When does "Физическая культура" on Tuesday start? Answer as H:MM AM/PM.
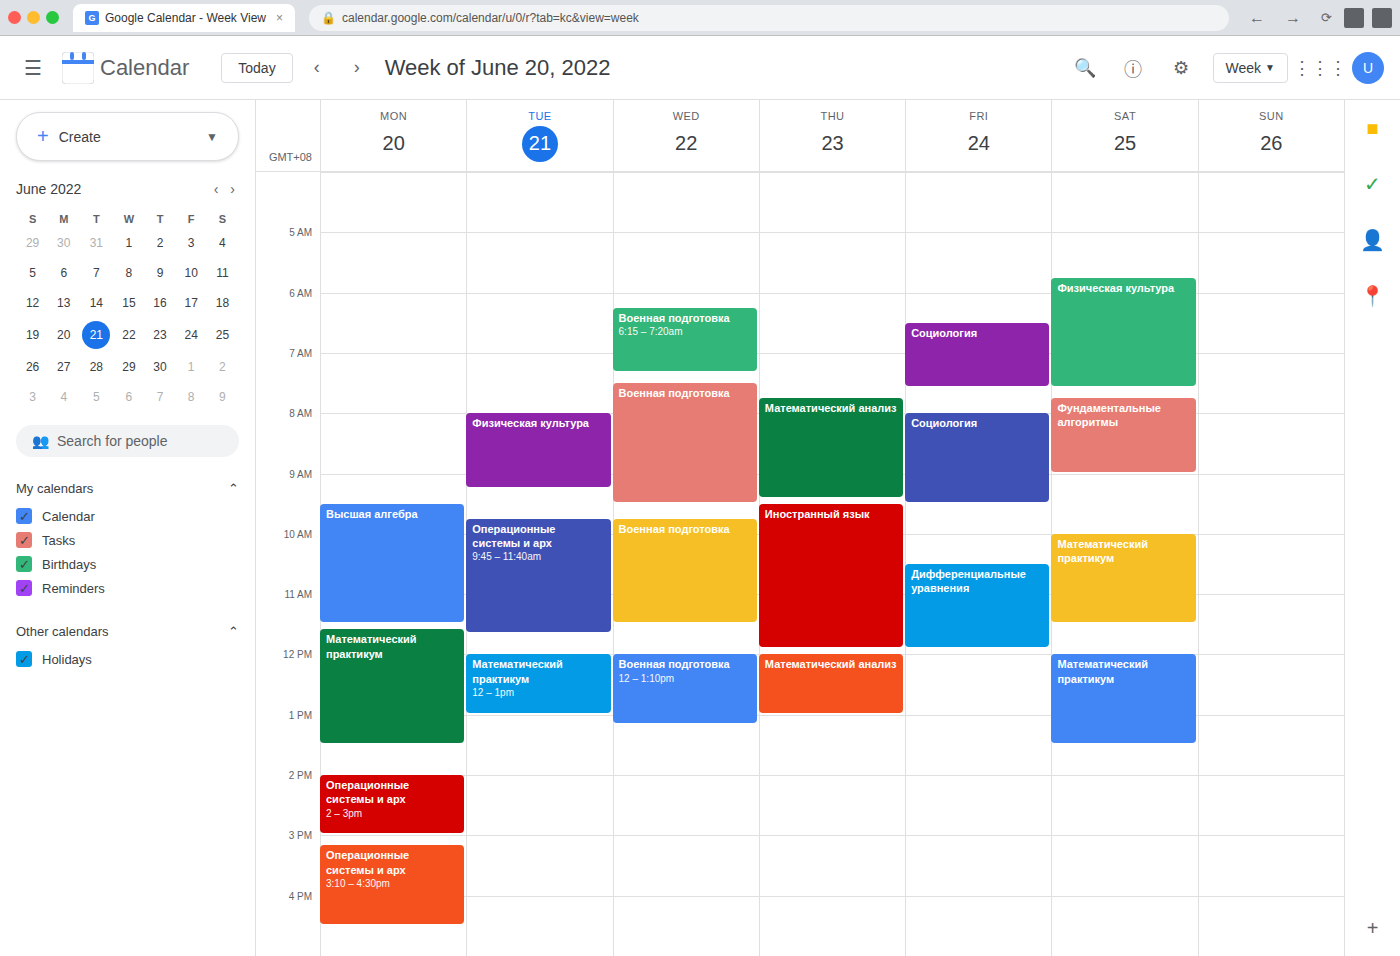
8:00 AM